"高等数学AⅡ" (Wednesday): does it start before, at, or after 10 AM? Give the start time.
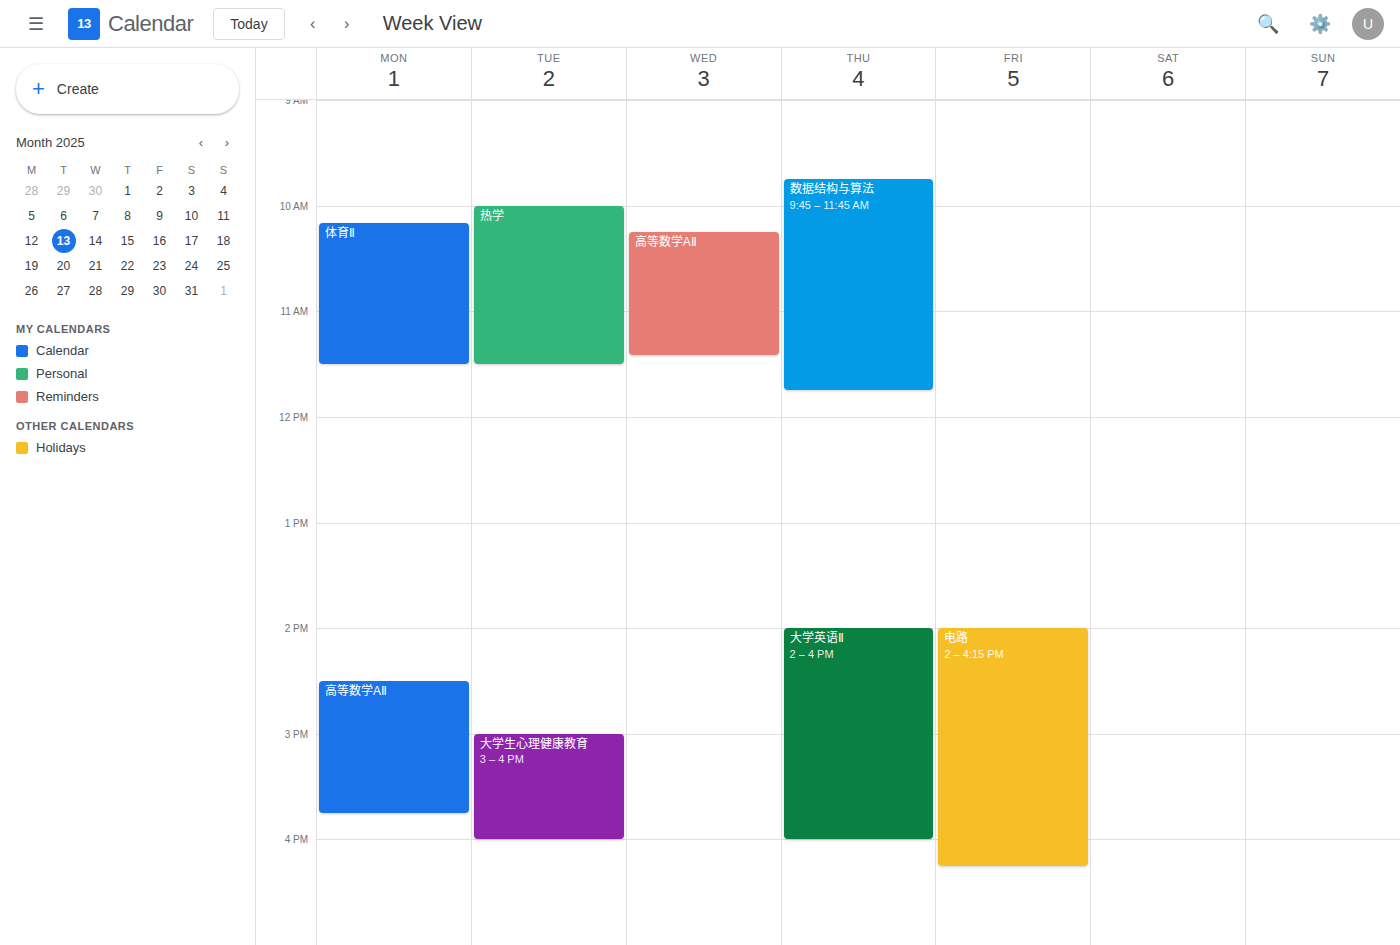
10:15 AM -- after 10 AM, 15 minutes below the 10 AM line.